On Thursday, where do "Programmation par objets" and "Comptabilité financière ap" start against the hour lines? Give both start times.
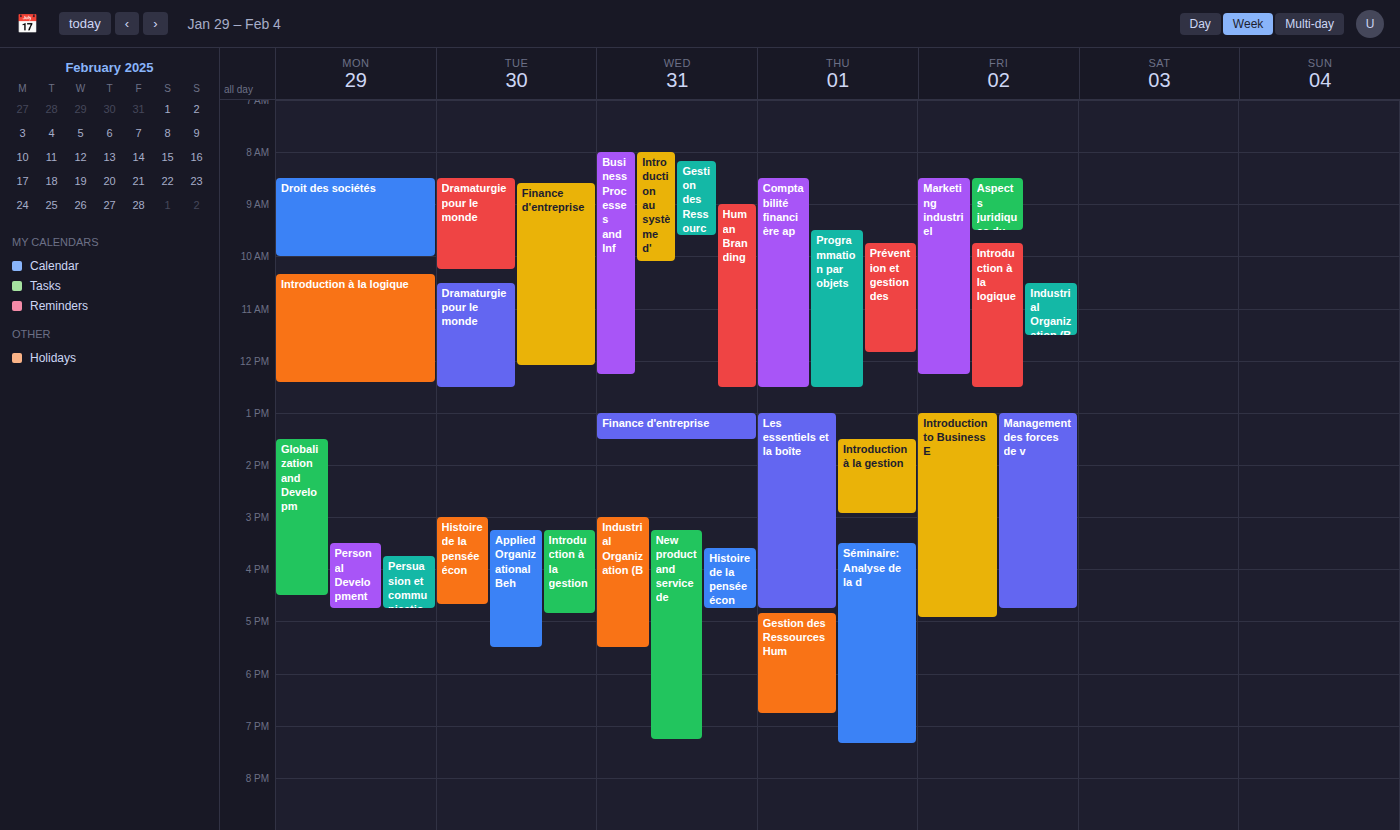
"Programmation par objets": 9:30 AM, halfway between the 9 AM and 10 AM lines. "Comptabilité financière ap": 8:30 AM, halfway between the 8 AM and 9 AM lines.